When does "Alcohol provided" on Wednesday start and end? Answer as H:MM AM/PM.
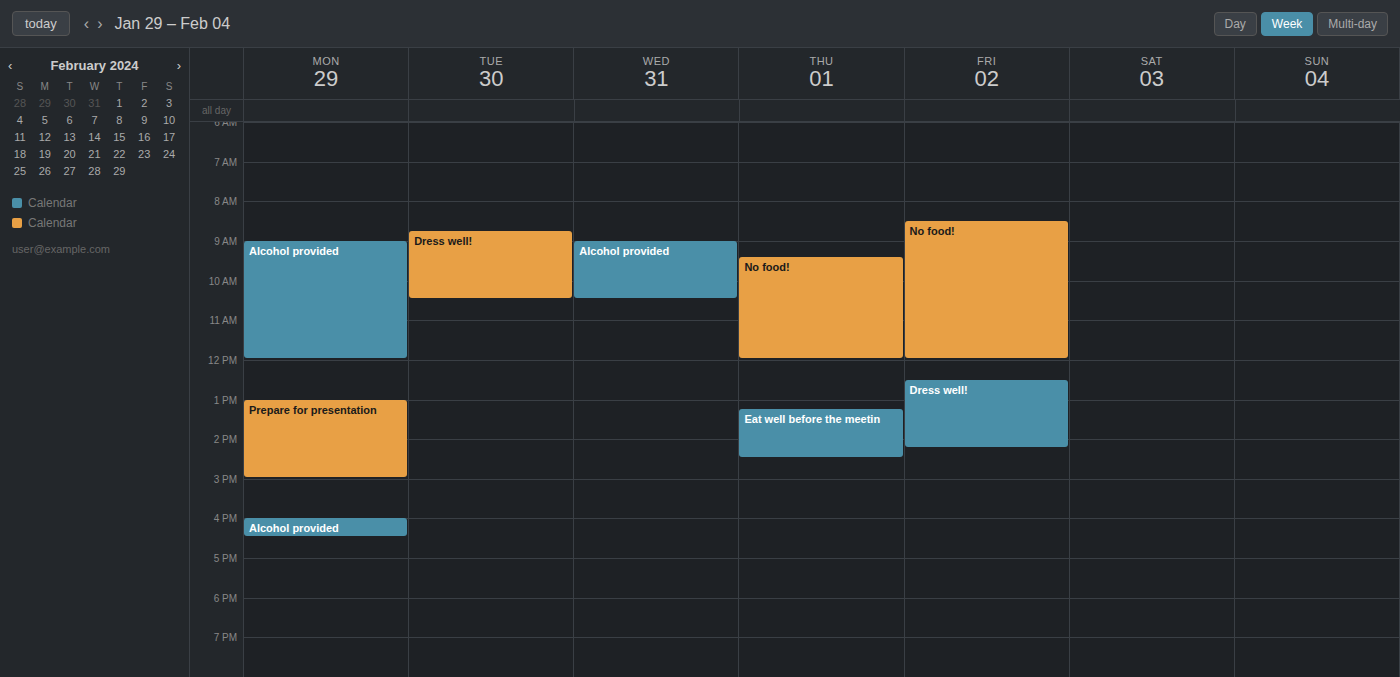
9:00 AM to 10:30 AM